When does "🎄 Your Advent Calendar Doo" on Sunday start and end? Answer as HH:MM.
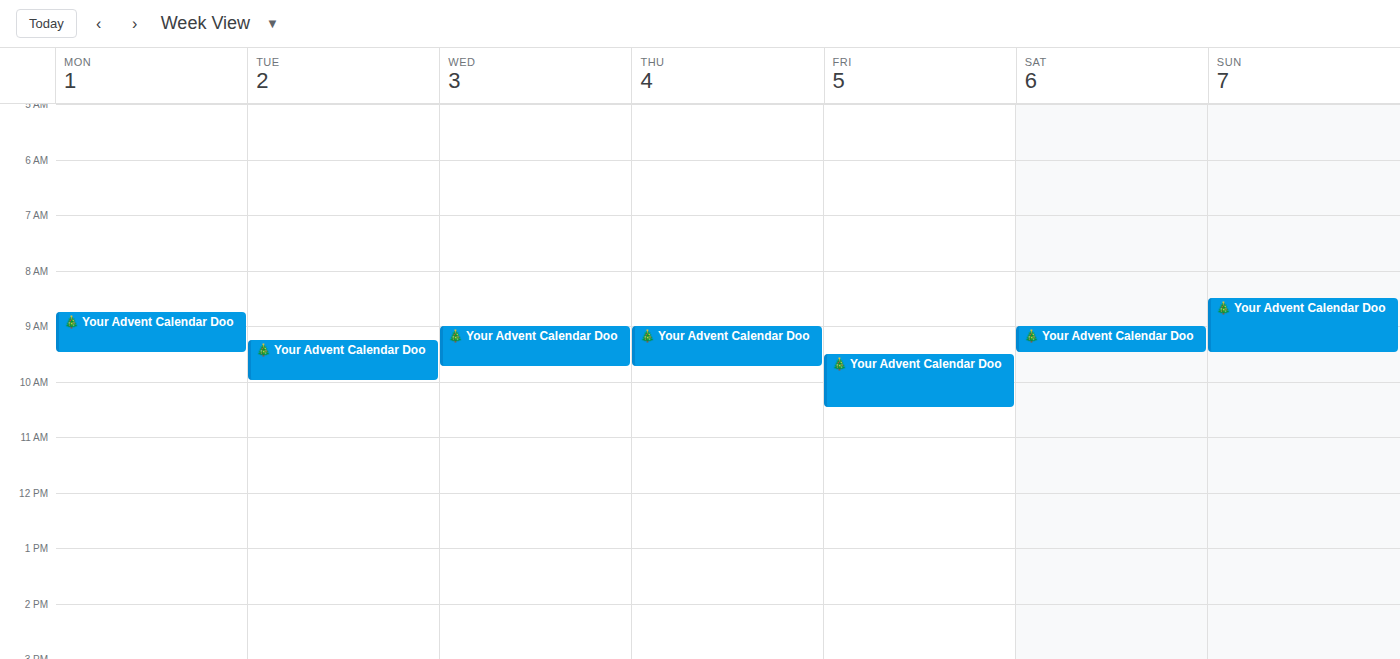
08:30 to 09:30